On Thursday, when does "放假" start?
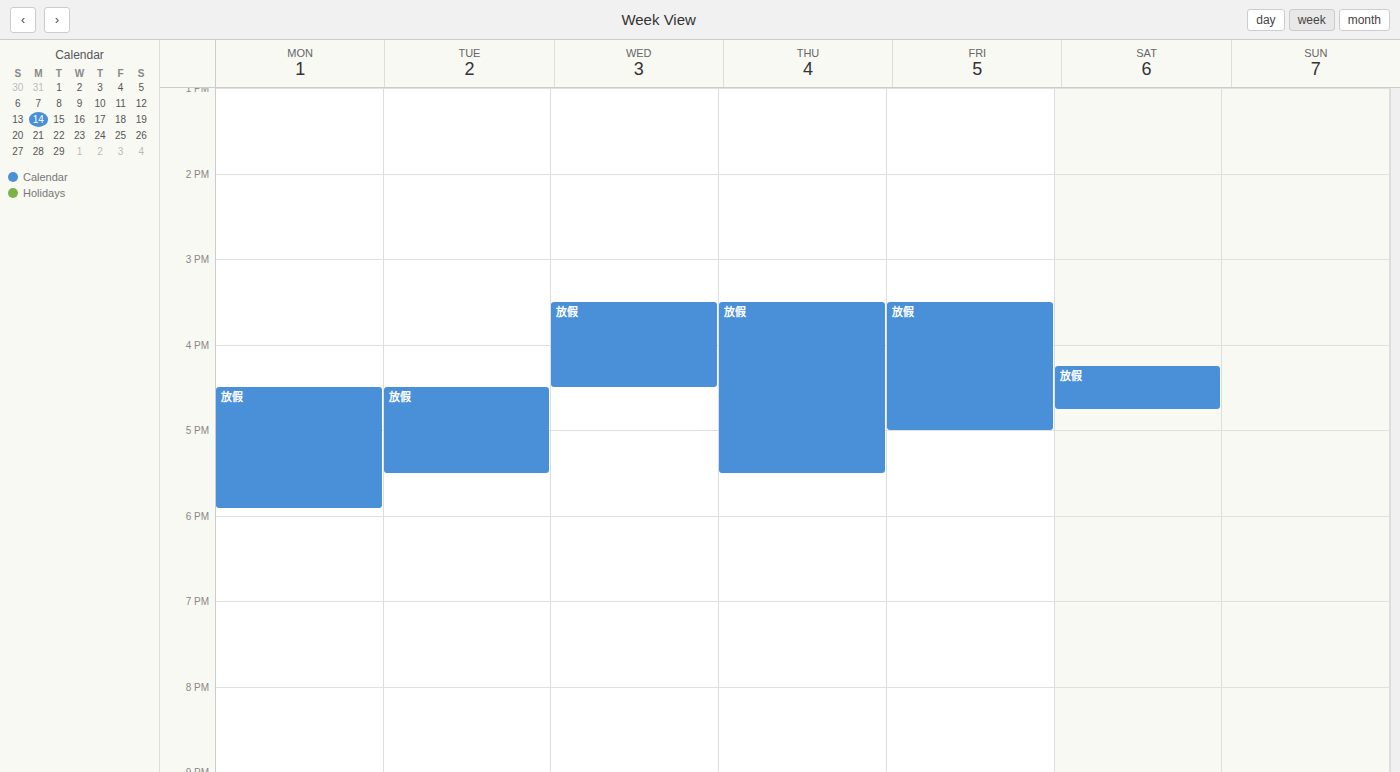
15:30